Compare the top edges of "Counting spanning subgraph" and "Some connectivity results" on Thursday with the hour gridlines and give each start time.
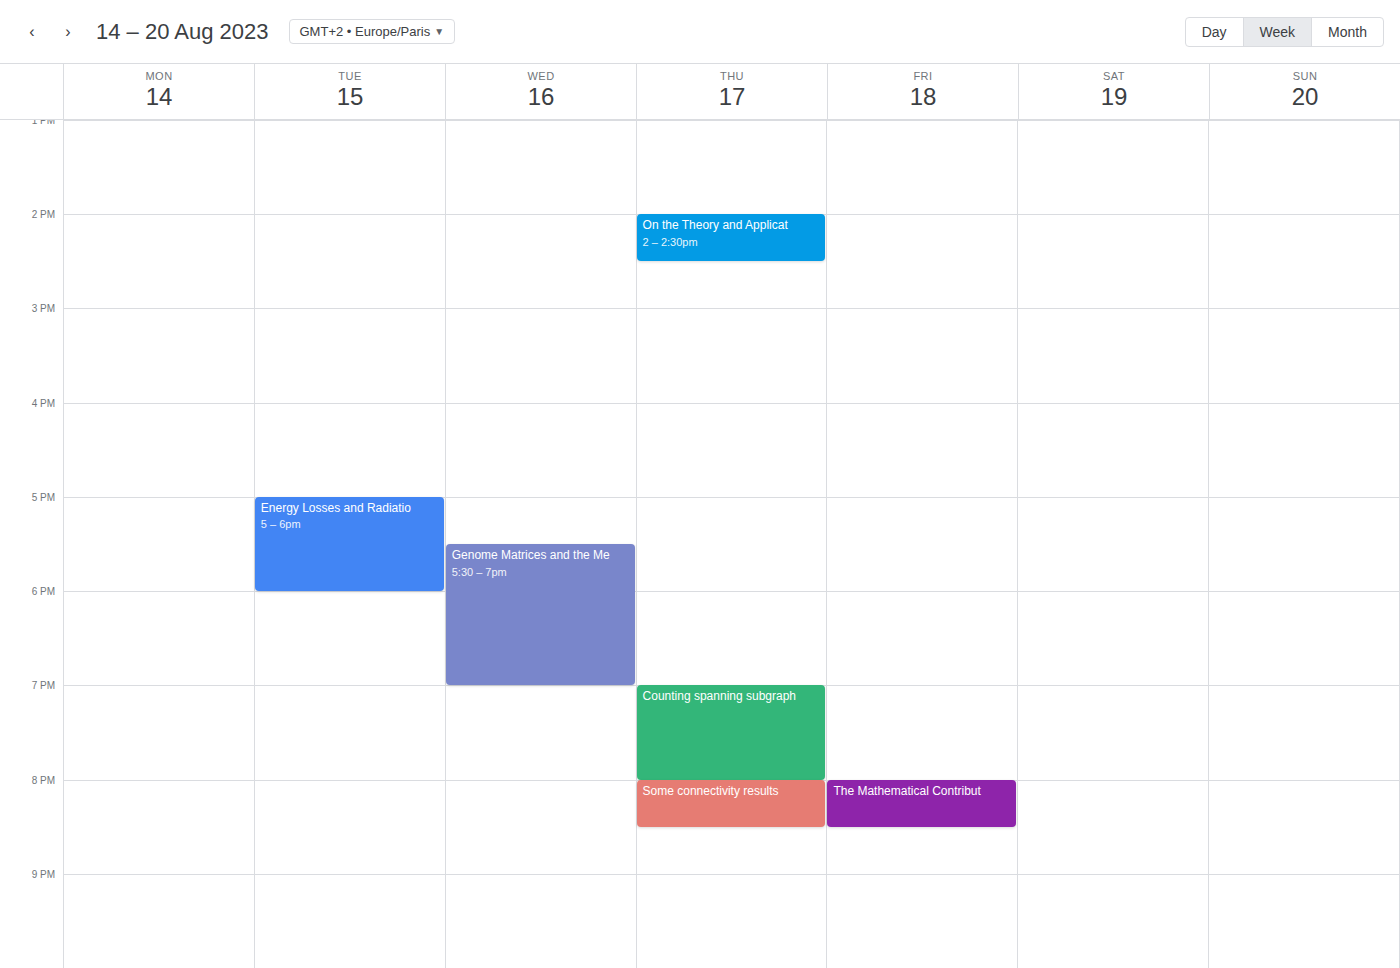
"Counting spanning subgraph": 7:00 PM, exactly on the 7 PM line. "Some connectivity results": 8:00 PM, exactly on the 8 PM line.